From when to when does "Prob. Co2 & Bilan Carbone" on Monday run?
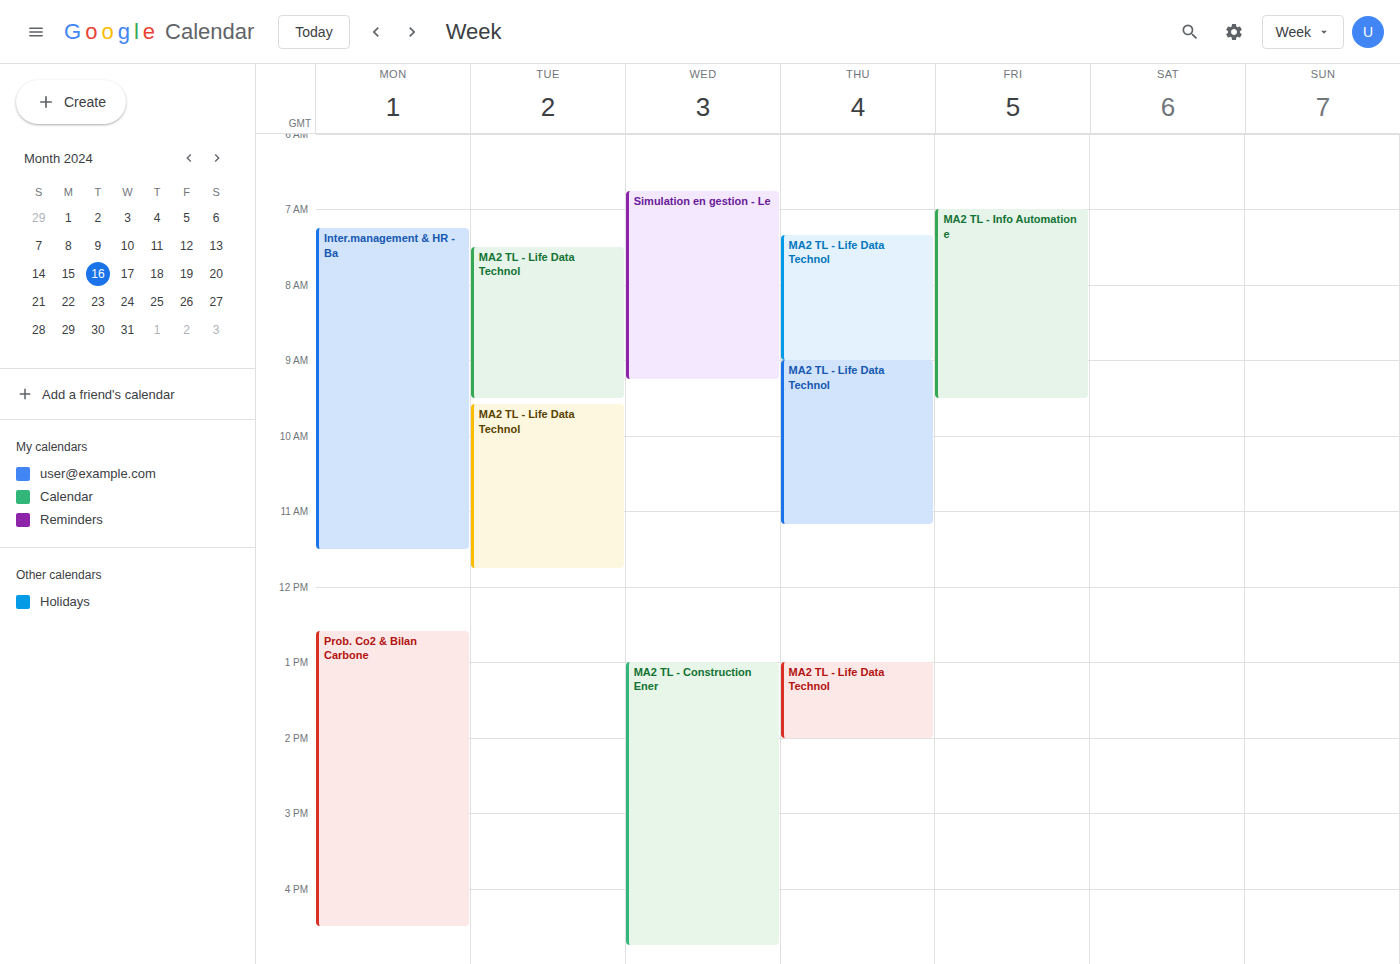
12:35 PM to 4:30 PM